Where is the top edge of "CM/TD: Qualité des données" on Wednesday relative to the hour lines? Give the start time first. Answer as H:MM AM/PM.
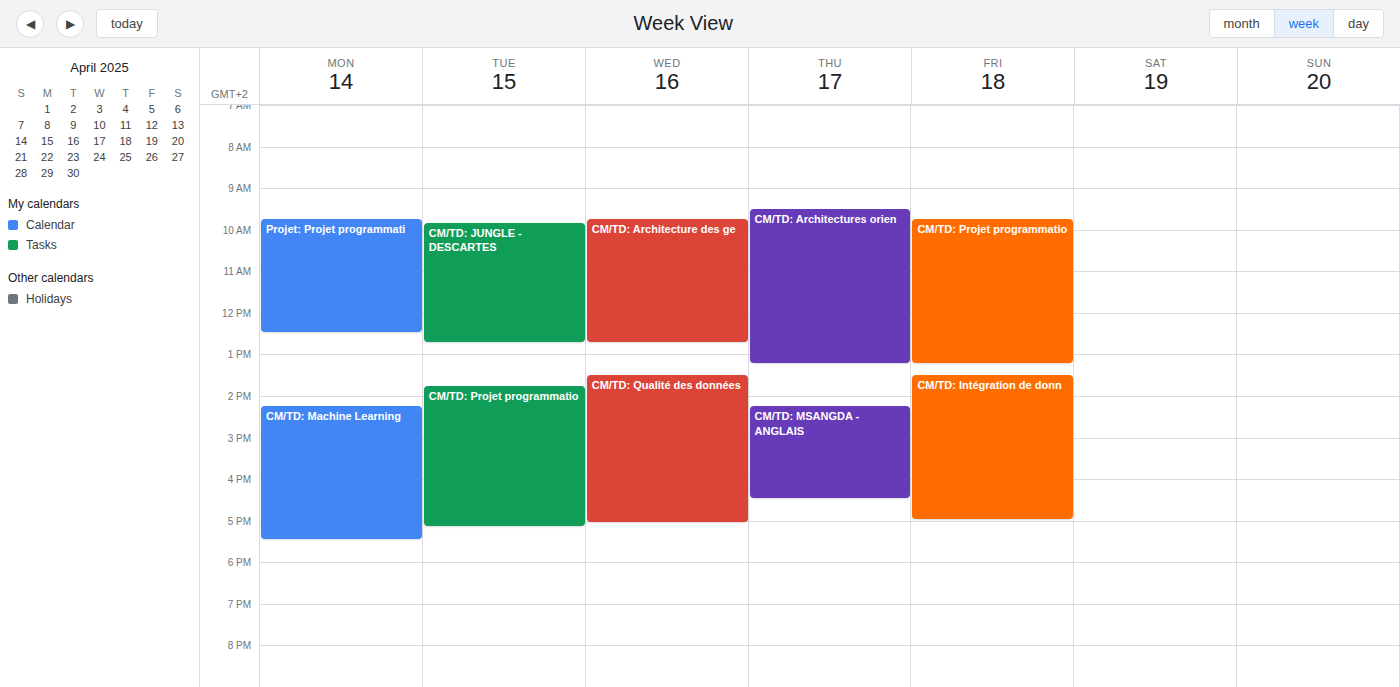
1:30 PM -- halfway between the 1 PM and 2 PM lines.